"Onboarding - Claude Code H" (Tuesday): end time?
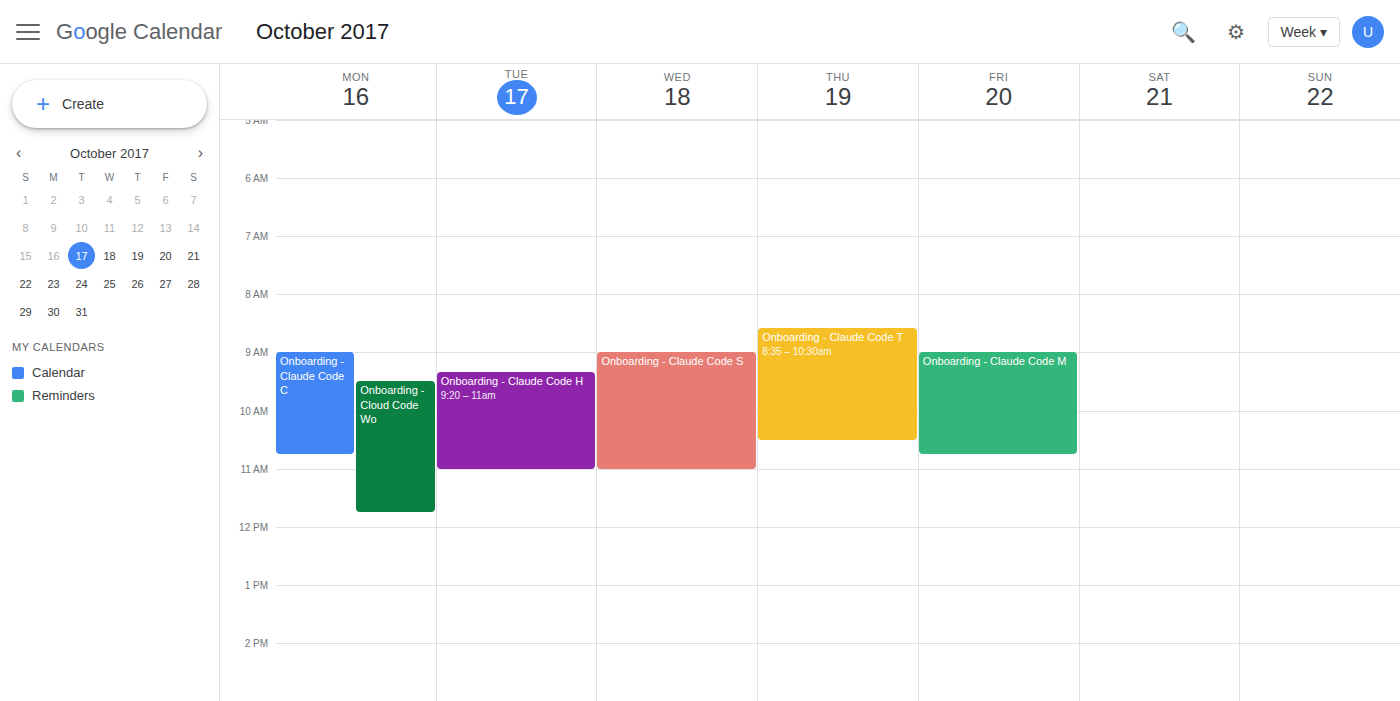
11:00 AM